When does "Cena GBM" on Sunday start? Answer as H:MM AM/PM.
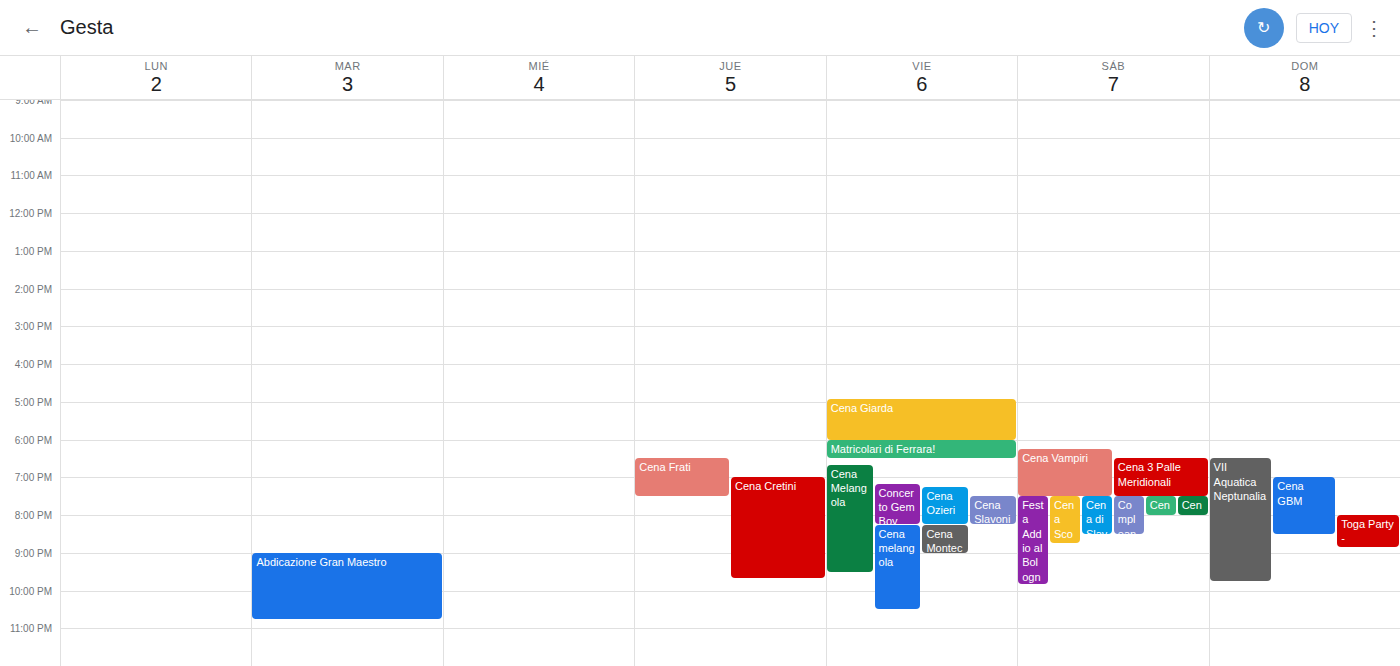
7:00 PM